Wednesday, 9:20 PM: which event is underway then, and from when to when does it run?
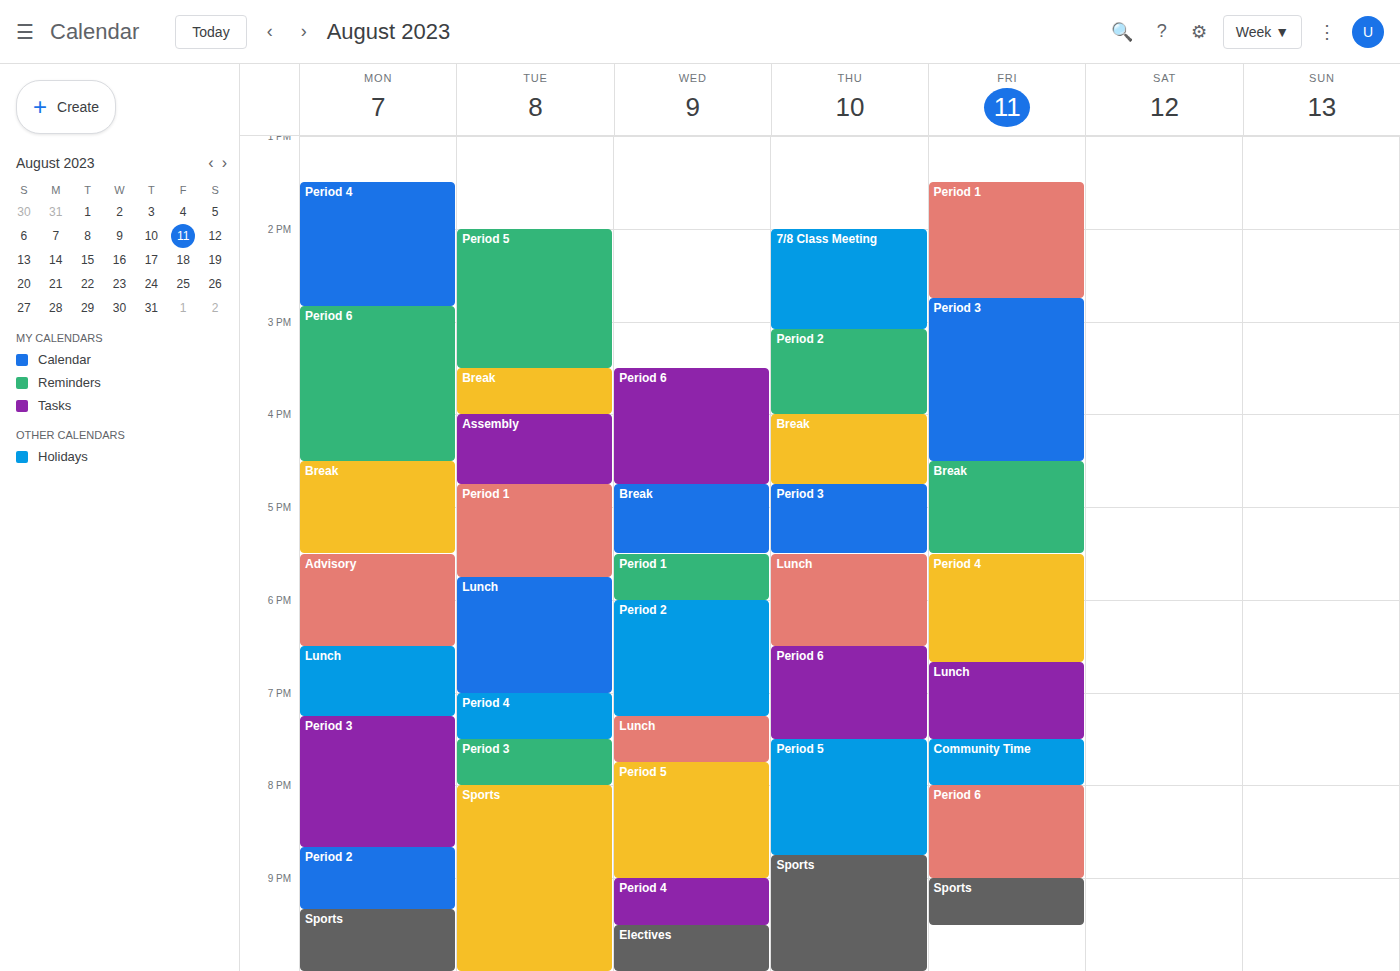
"Period 4", 9:00 PM to 9:30 PM